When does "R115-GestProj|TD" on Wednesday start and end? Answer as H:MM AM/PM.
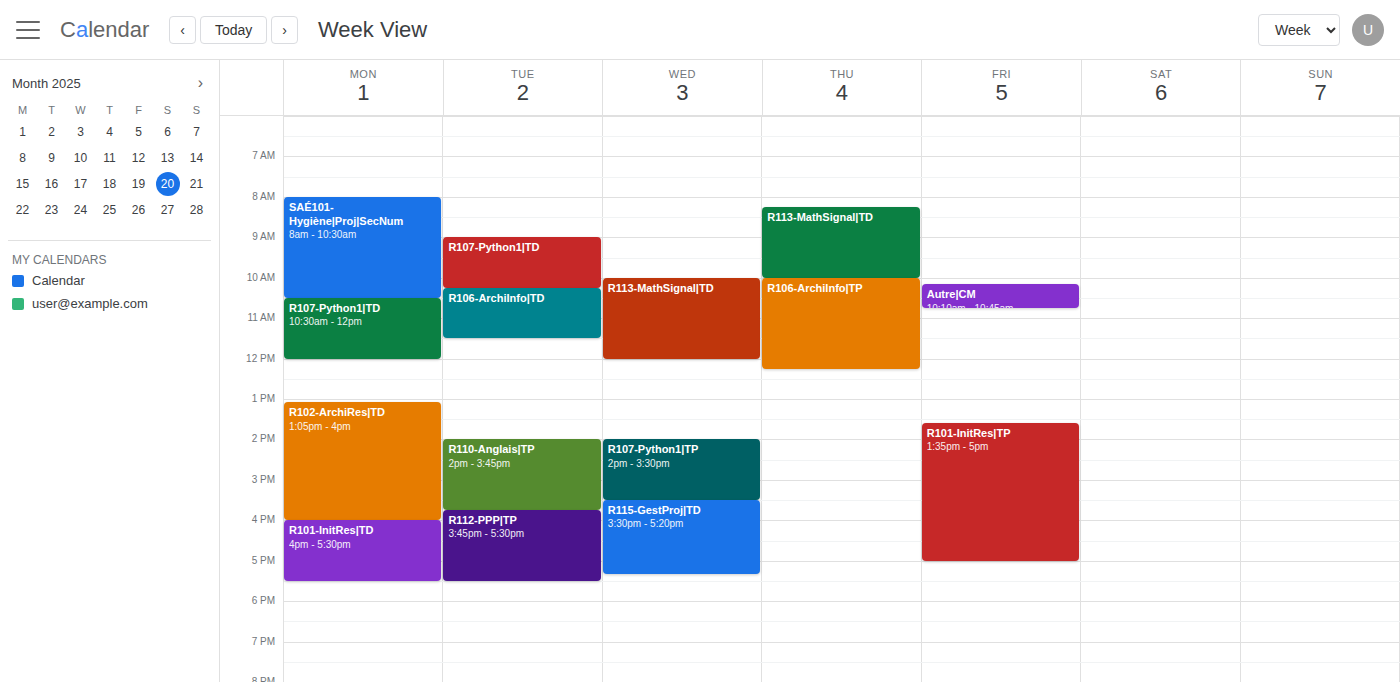
3:30 PM to 5:20 PM